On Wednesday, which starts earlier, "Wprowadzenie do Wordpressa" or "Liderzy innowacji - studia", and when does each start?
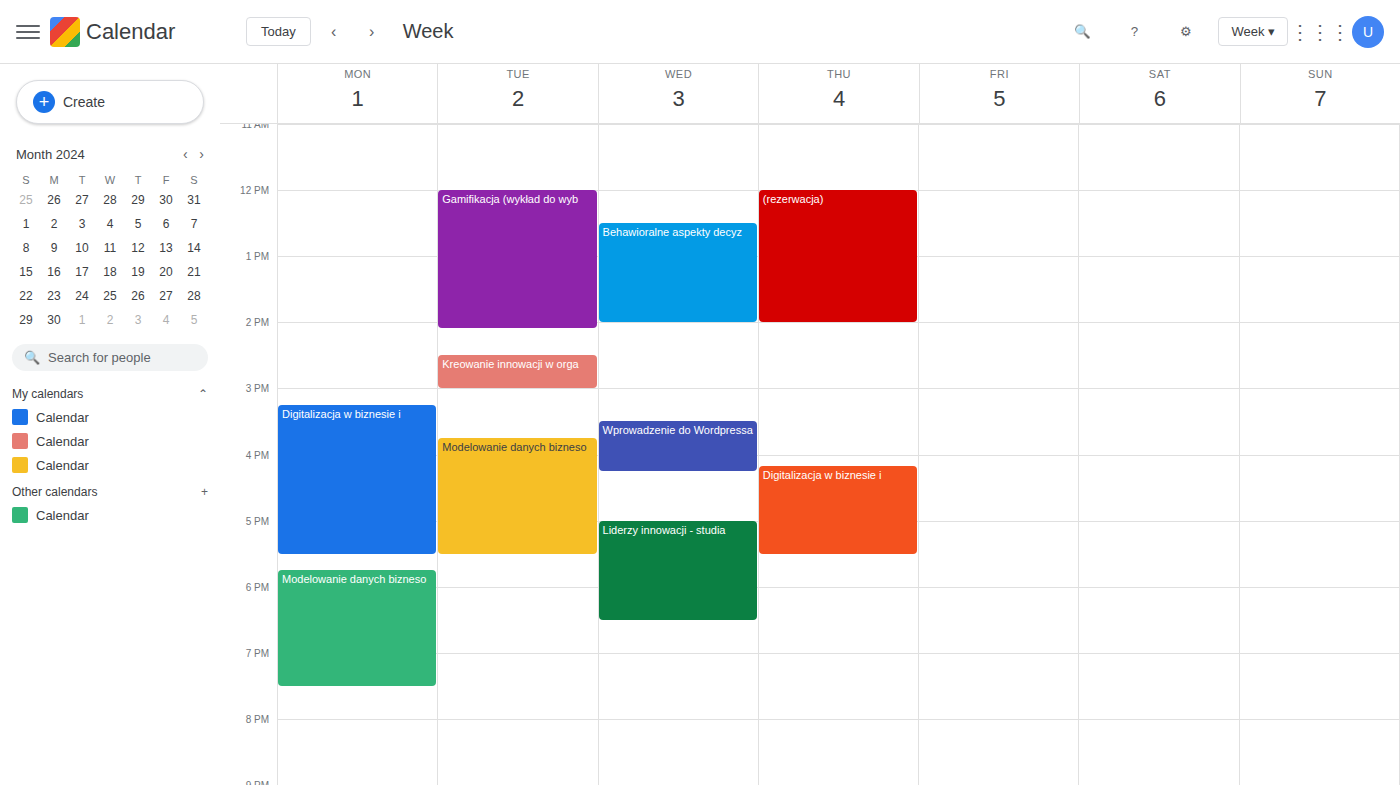
"Wprowadzenie do Wordpressa" 3:30 PM; "Liderzy innowacji - studia" 5:00 PM.